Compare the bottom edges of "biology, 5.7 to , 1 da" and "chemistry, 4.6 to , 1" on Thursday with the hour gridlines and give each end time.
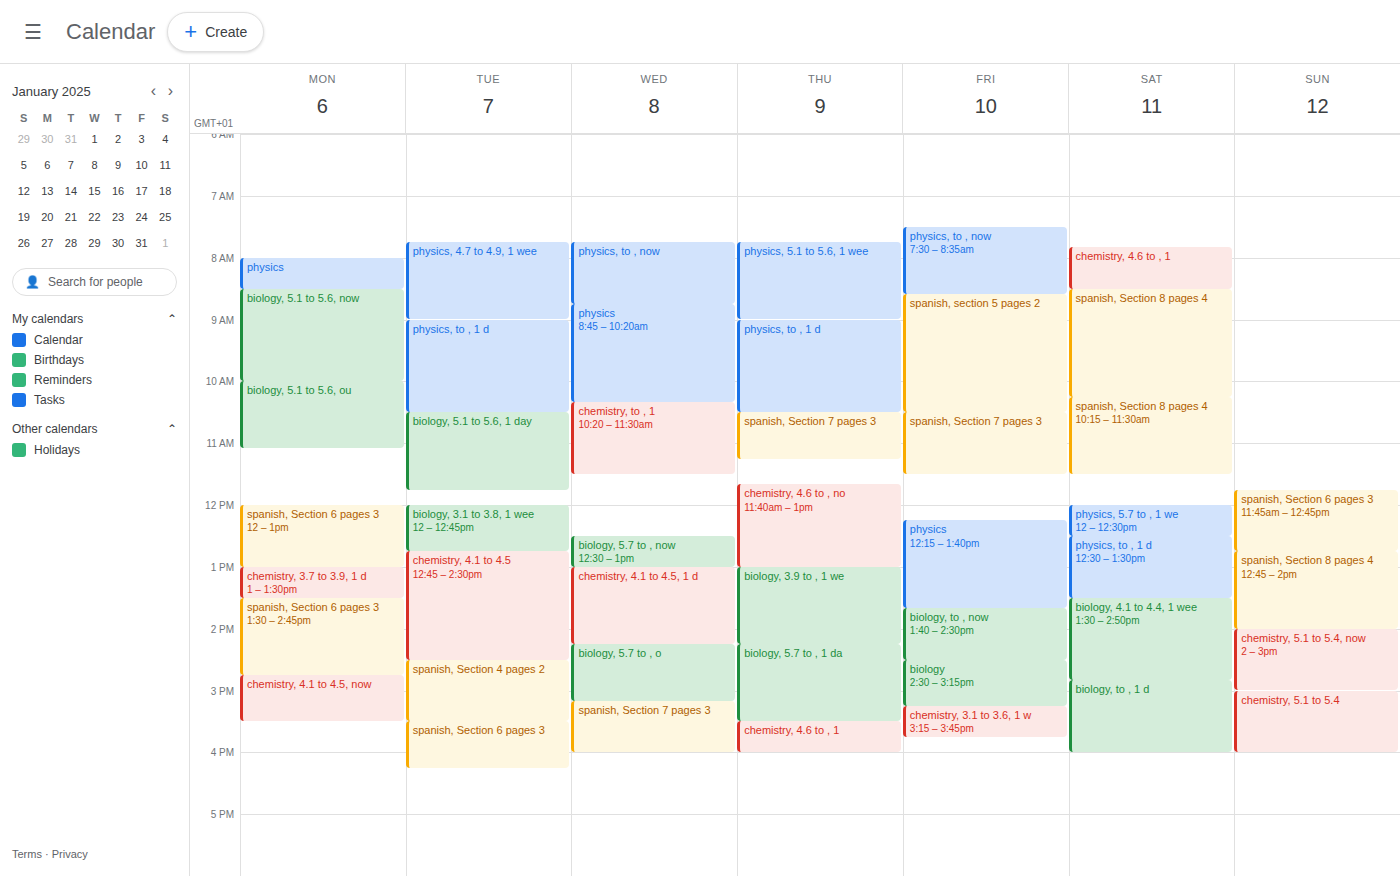
"biology, 5.7 to , 1 da": 15:30, halfway between the 15:00 and 16:00 lines. "chemistry, 4.6 to , 1": 16:00, exactly on the 16:00 line.